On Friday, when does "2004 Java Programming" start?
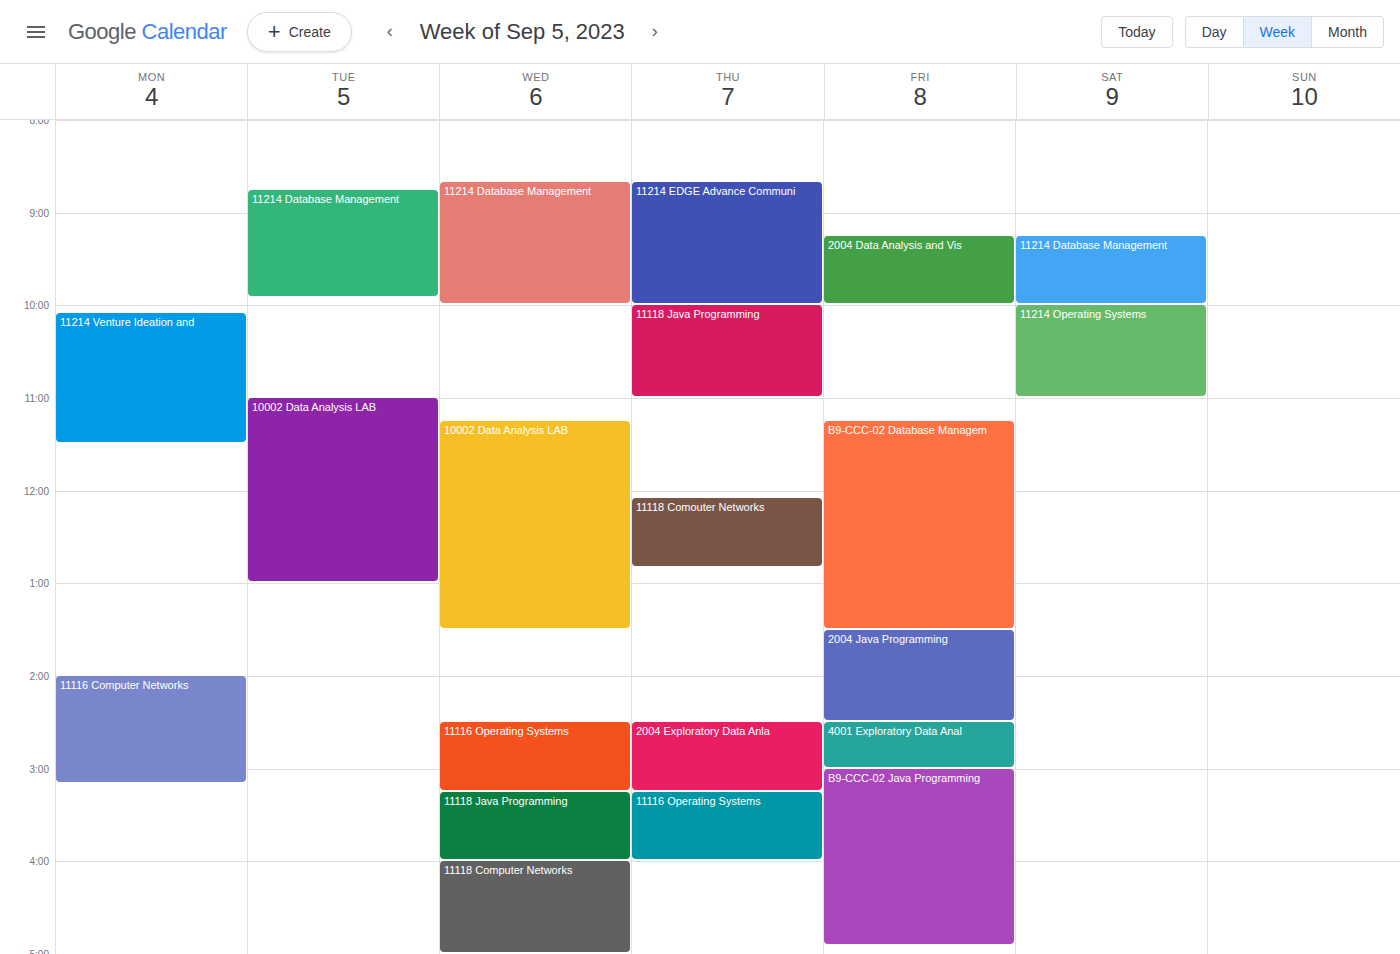
13:30